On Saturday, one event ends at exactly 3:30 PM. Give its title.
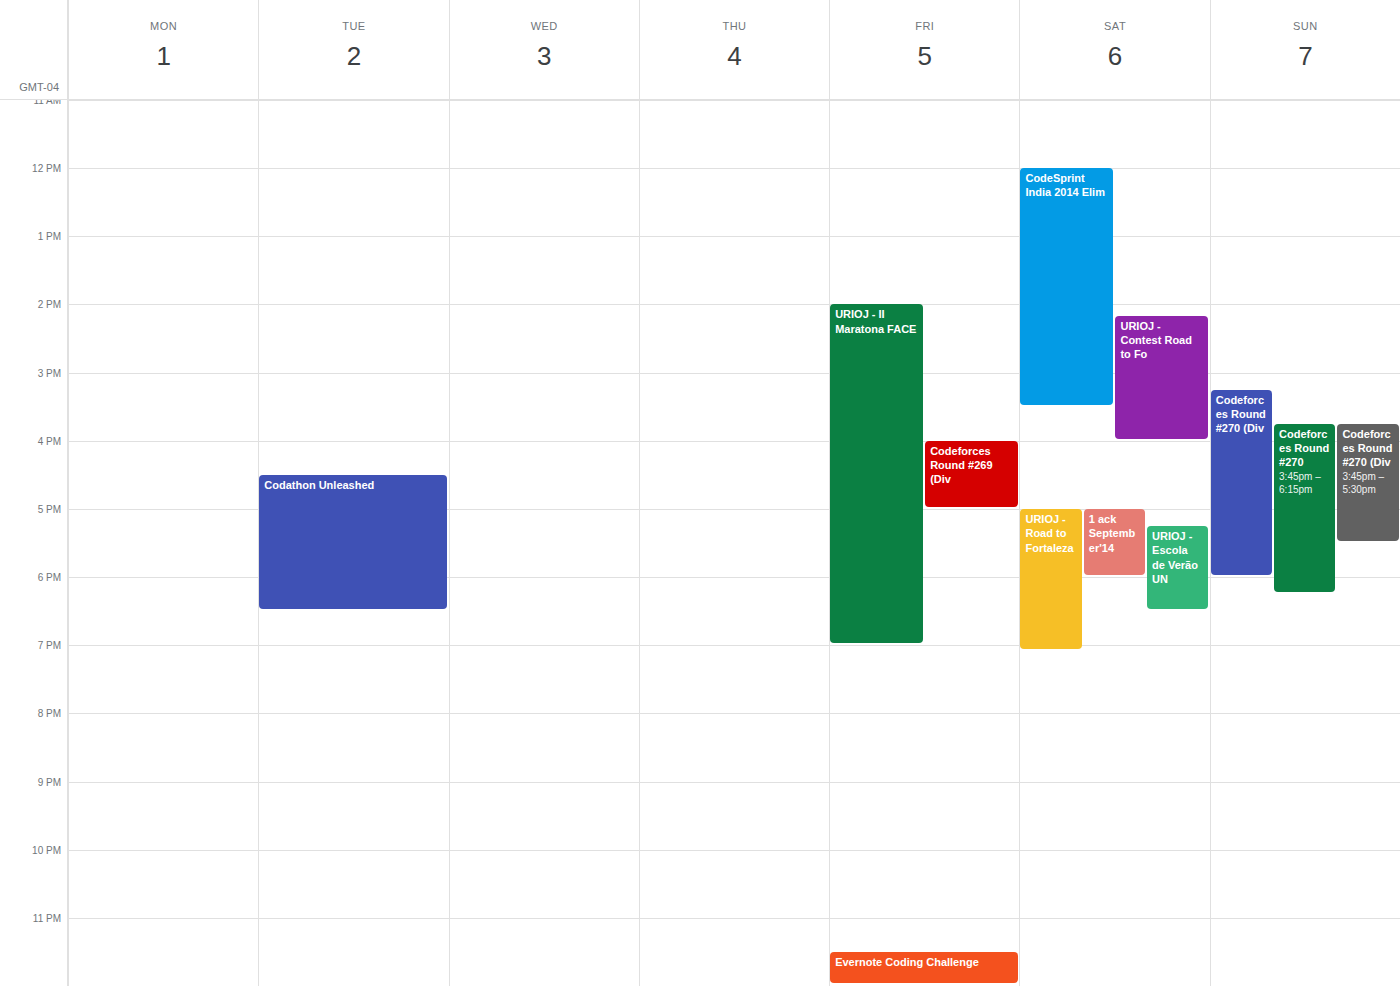
"CodeSprint India 2014 Elim"